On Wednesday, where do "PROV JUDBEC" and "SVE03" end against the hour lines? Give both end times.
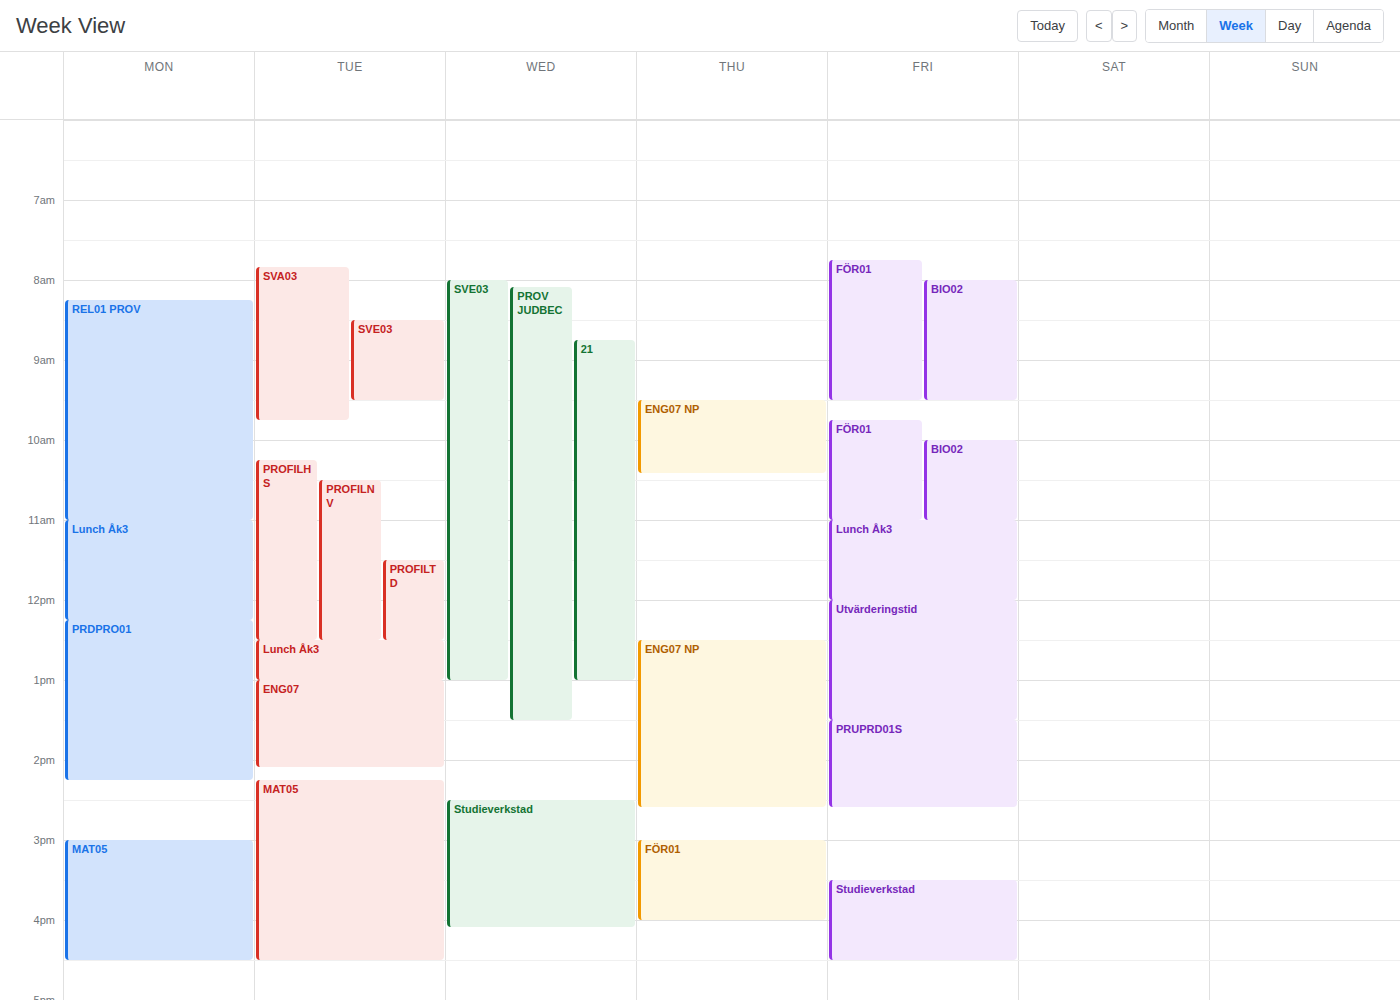
"PROV JUDBEC": 1:30 PM, halfway between the 1 PM and 2 PM lines. "SVE03": 1:00 PM, exactly on the 1 PM line.